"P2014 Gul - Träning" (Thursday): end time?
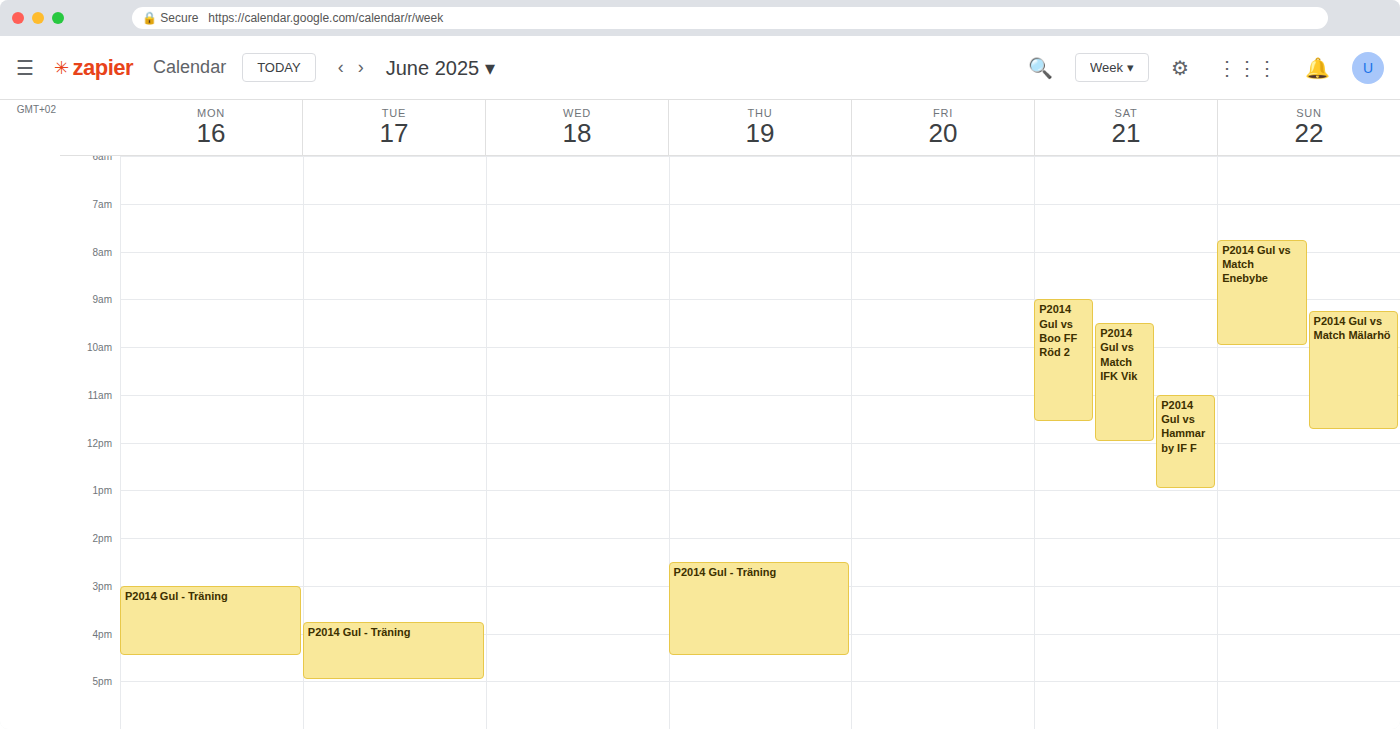
4:30 PM